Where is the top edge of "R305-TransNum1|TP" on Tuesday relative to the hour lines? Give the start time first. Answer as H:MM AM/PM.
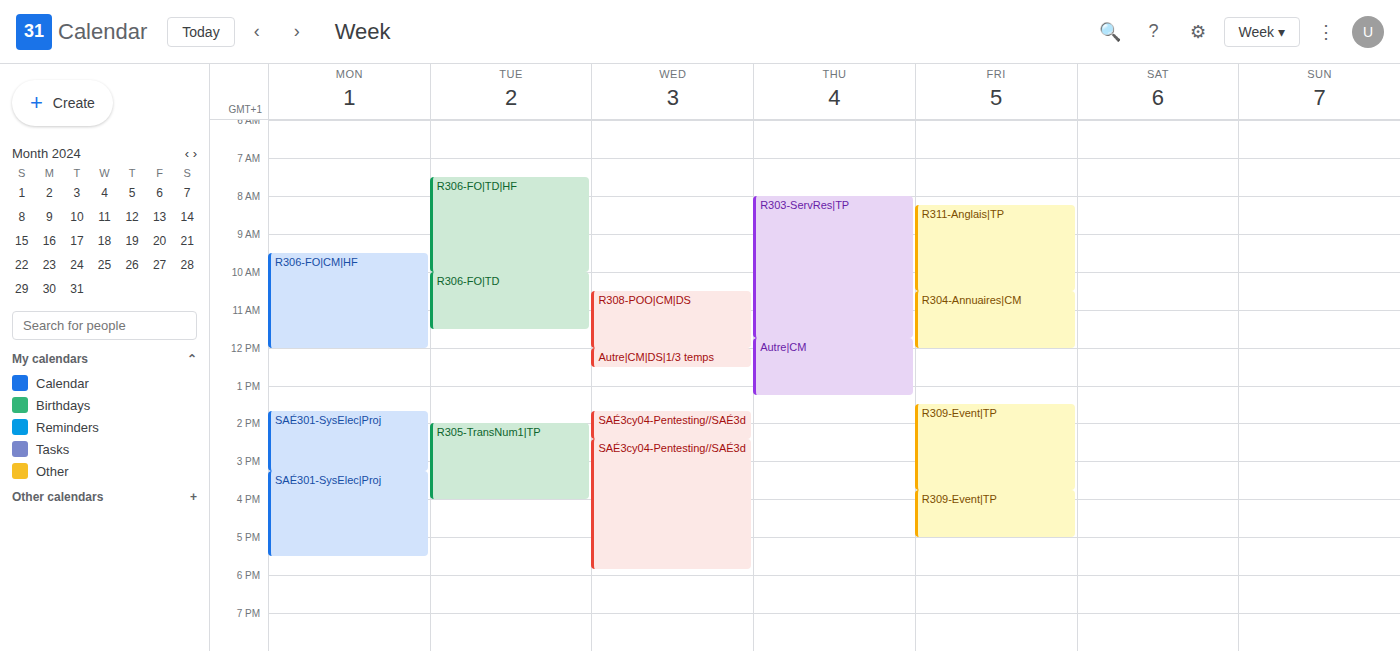
2:00 PM -- exactly on the 2 PM line.